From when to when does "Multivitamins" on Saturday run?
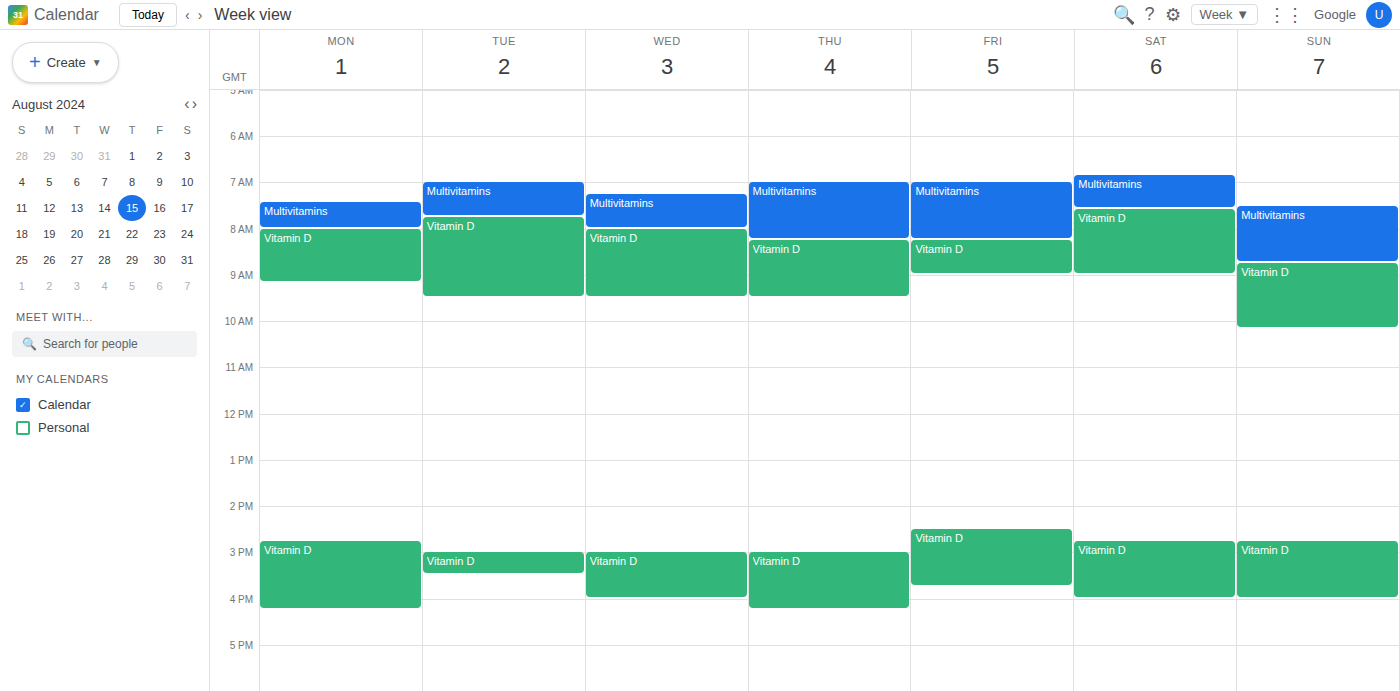
06:50 to 07:35